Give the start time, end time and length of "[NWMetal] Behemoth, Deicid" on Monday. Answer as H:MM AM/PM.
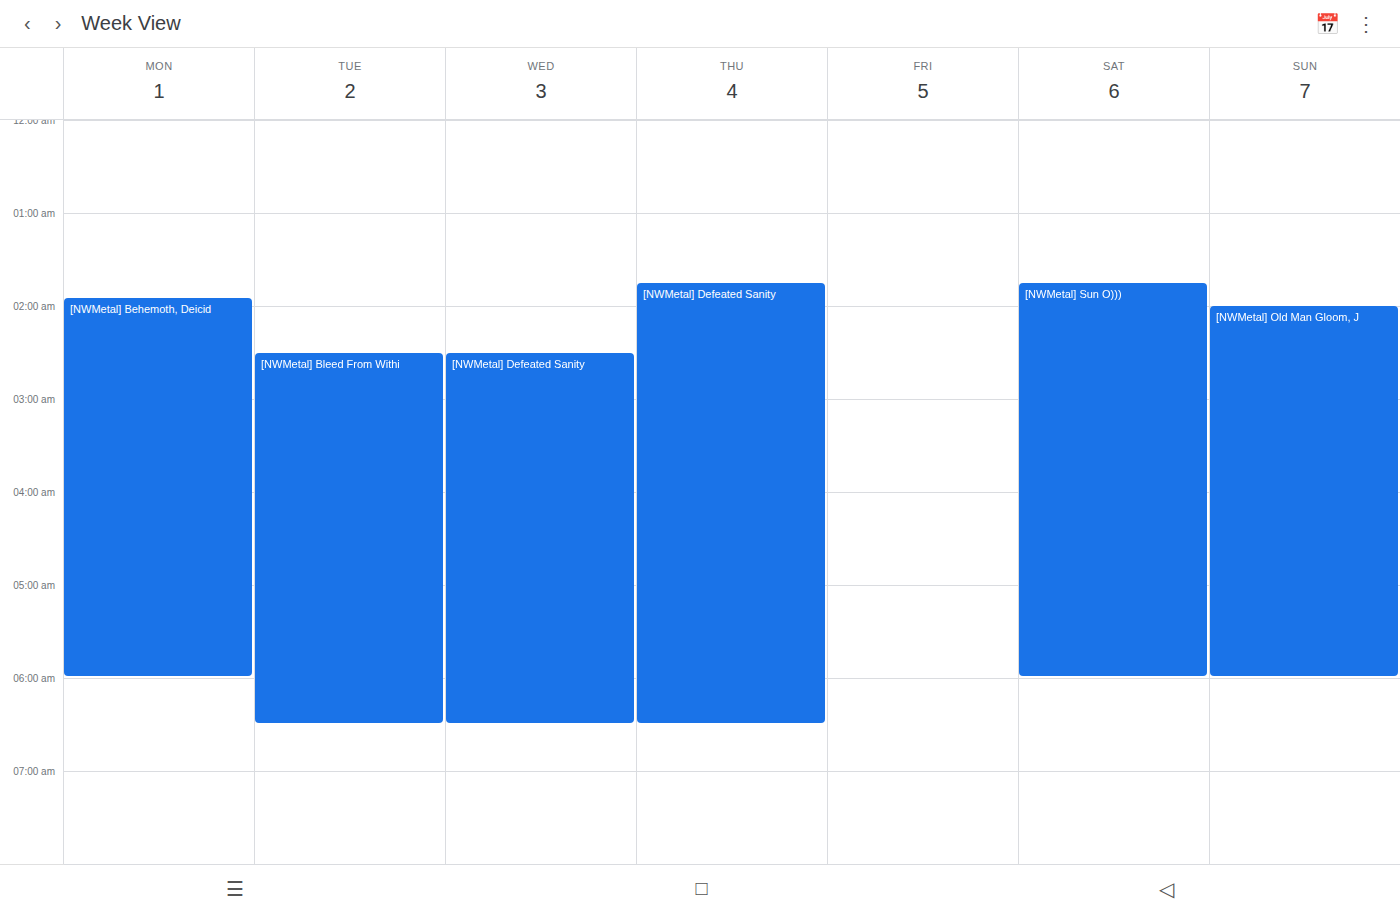
1:55 AM to 6:00 AM, 4 hours 5 minutes